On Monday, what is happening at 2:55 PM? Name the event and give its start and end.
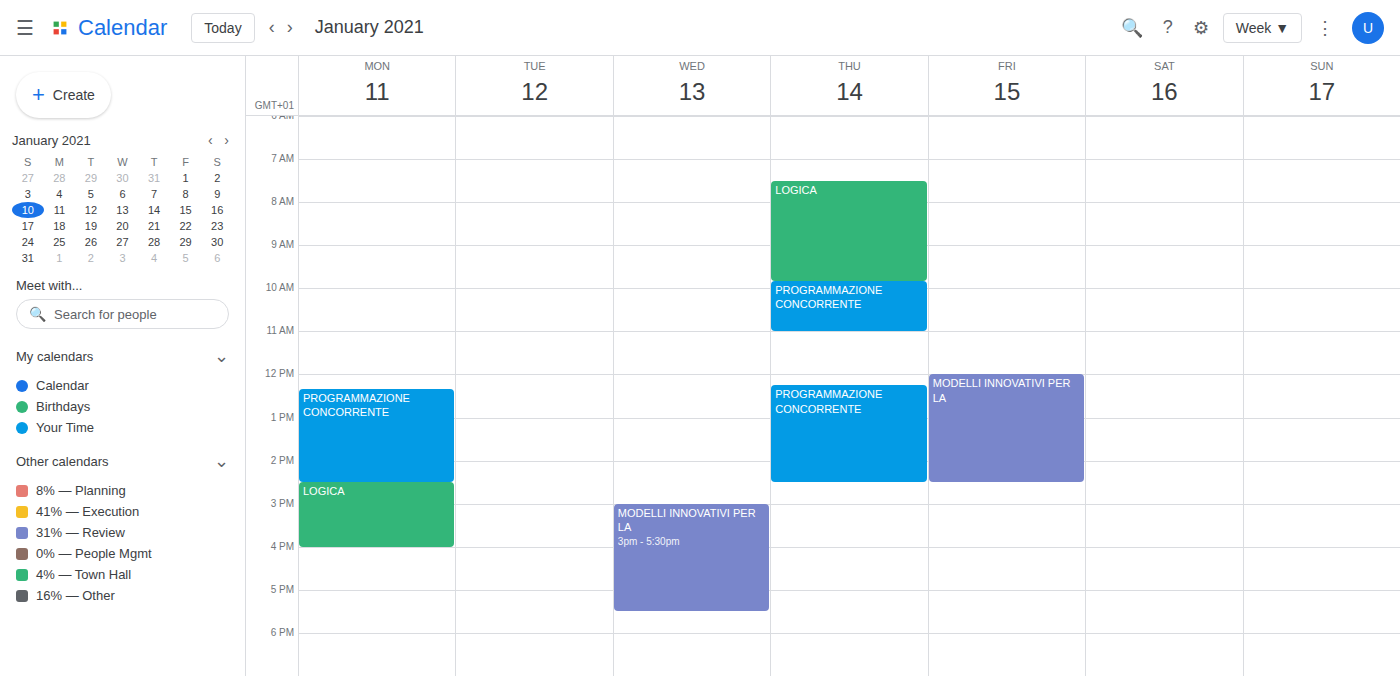
"LOGICA", 2:30 PM to 4:00 PM